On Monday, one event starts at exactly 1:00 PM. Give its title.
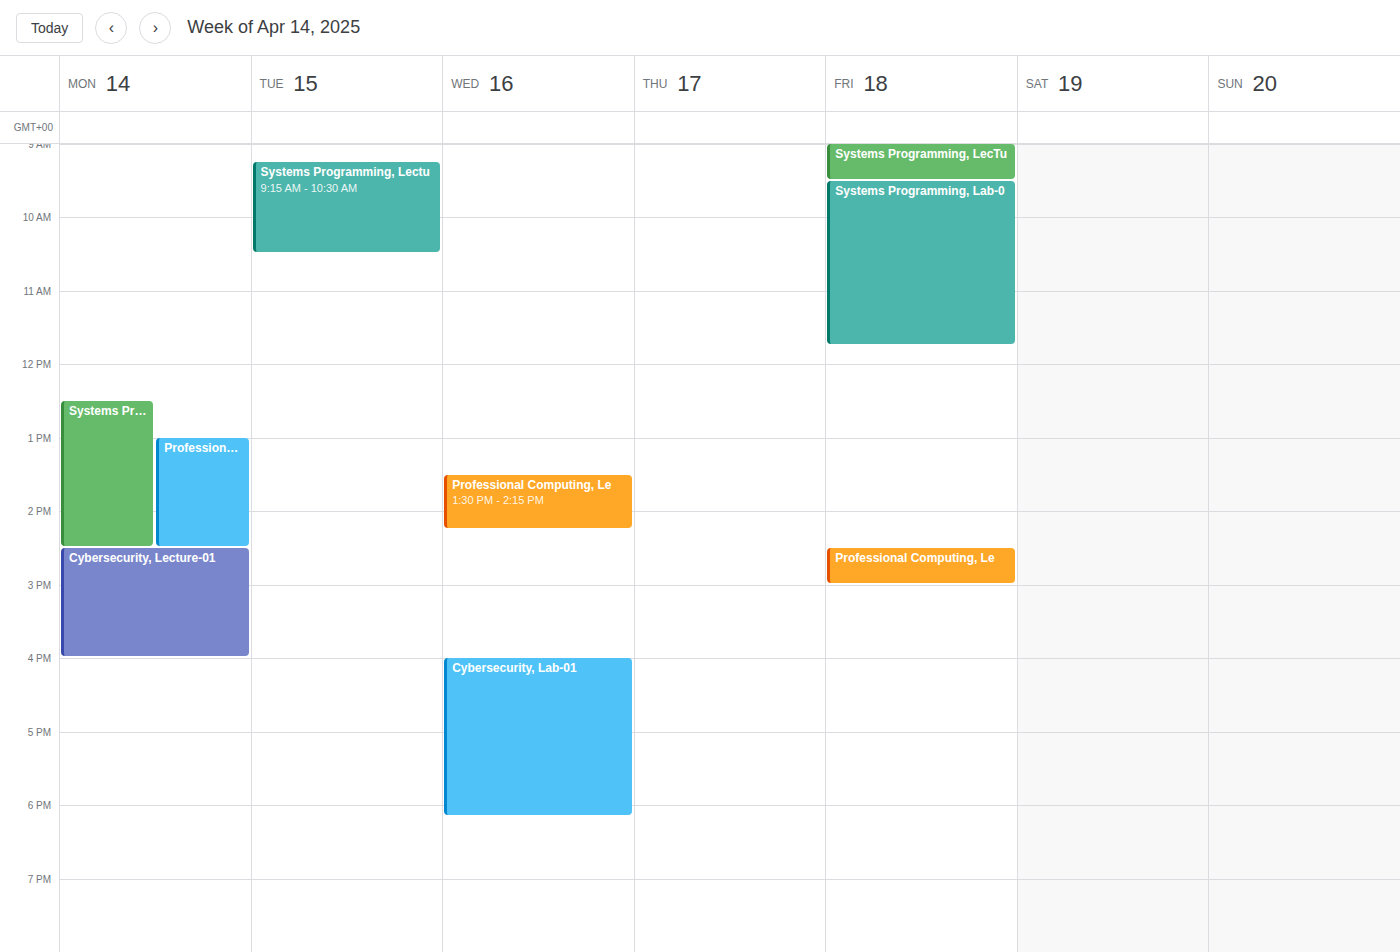
"Professional Computing, Le"